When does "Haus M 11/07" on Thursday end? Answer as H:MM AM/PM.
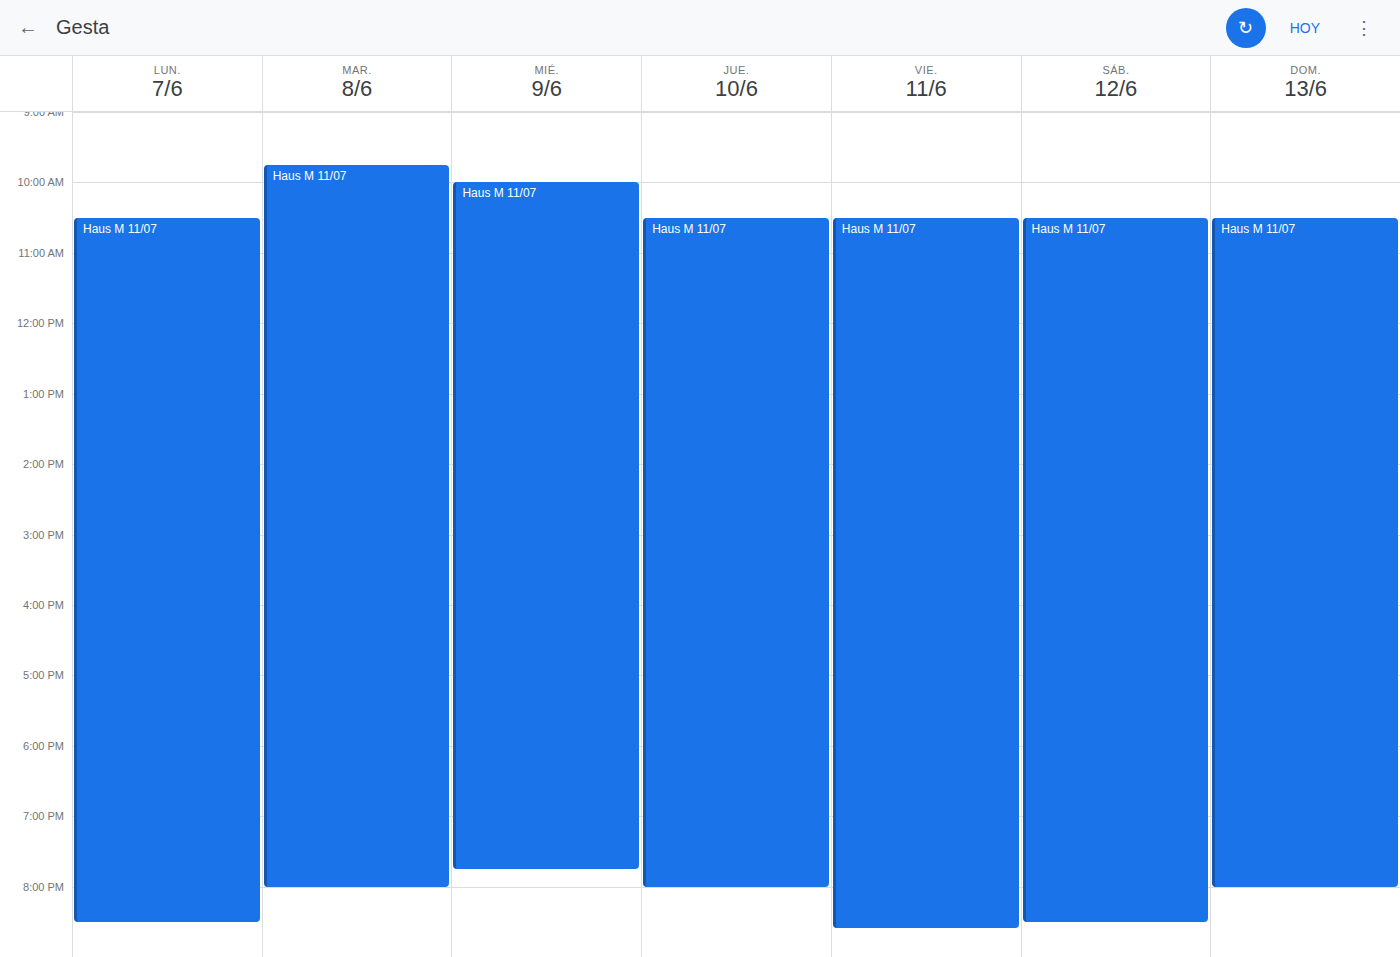
8:00 PM